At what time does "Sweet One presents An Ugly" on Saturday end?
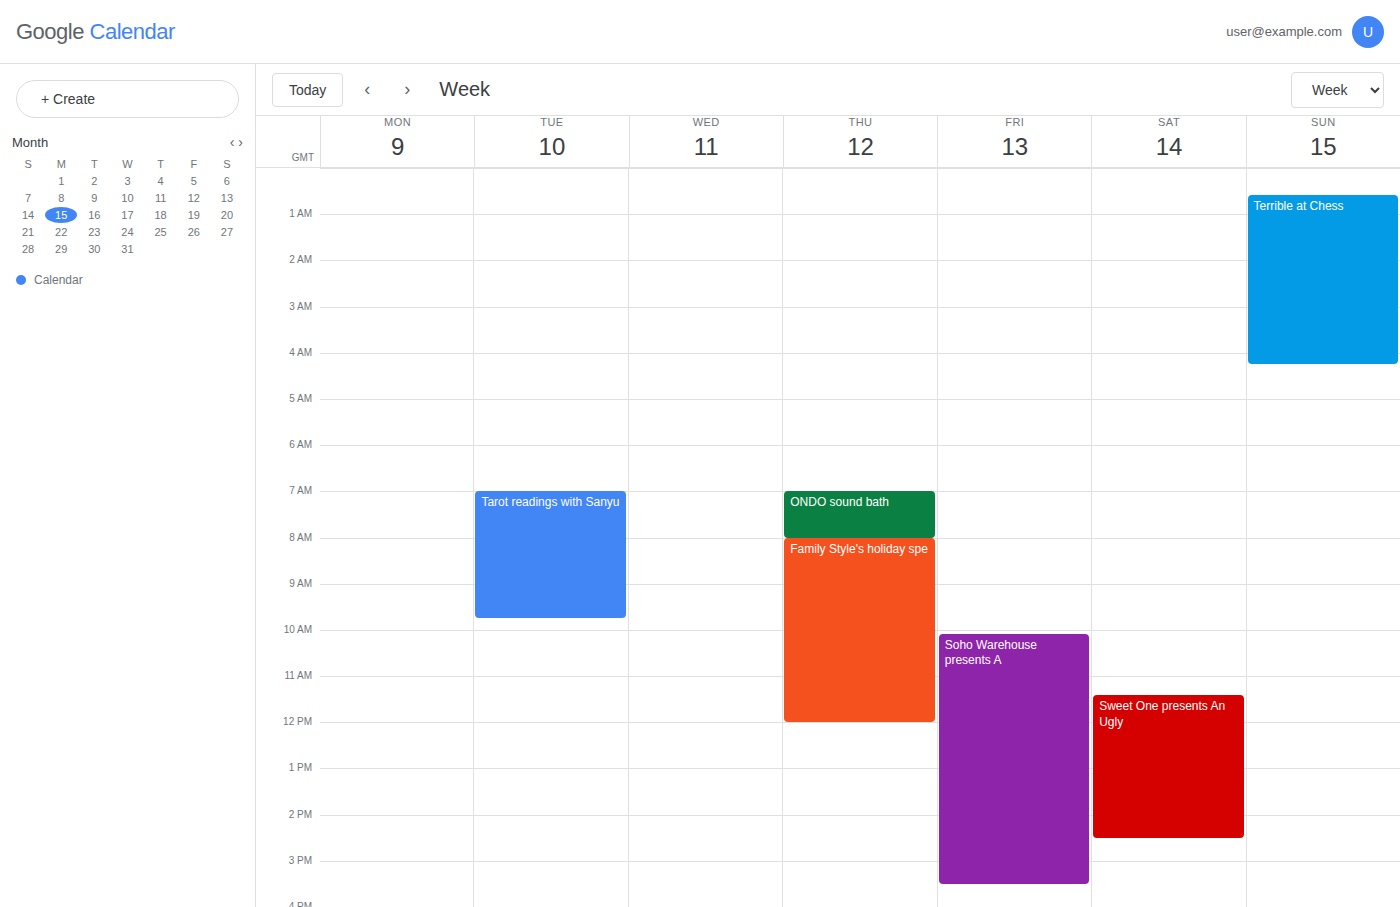
14:30